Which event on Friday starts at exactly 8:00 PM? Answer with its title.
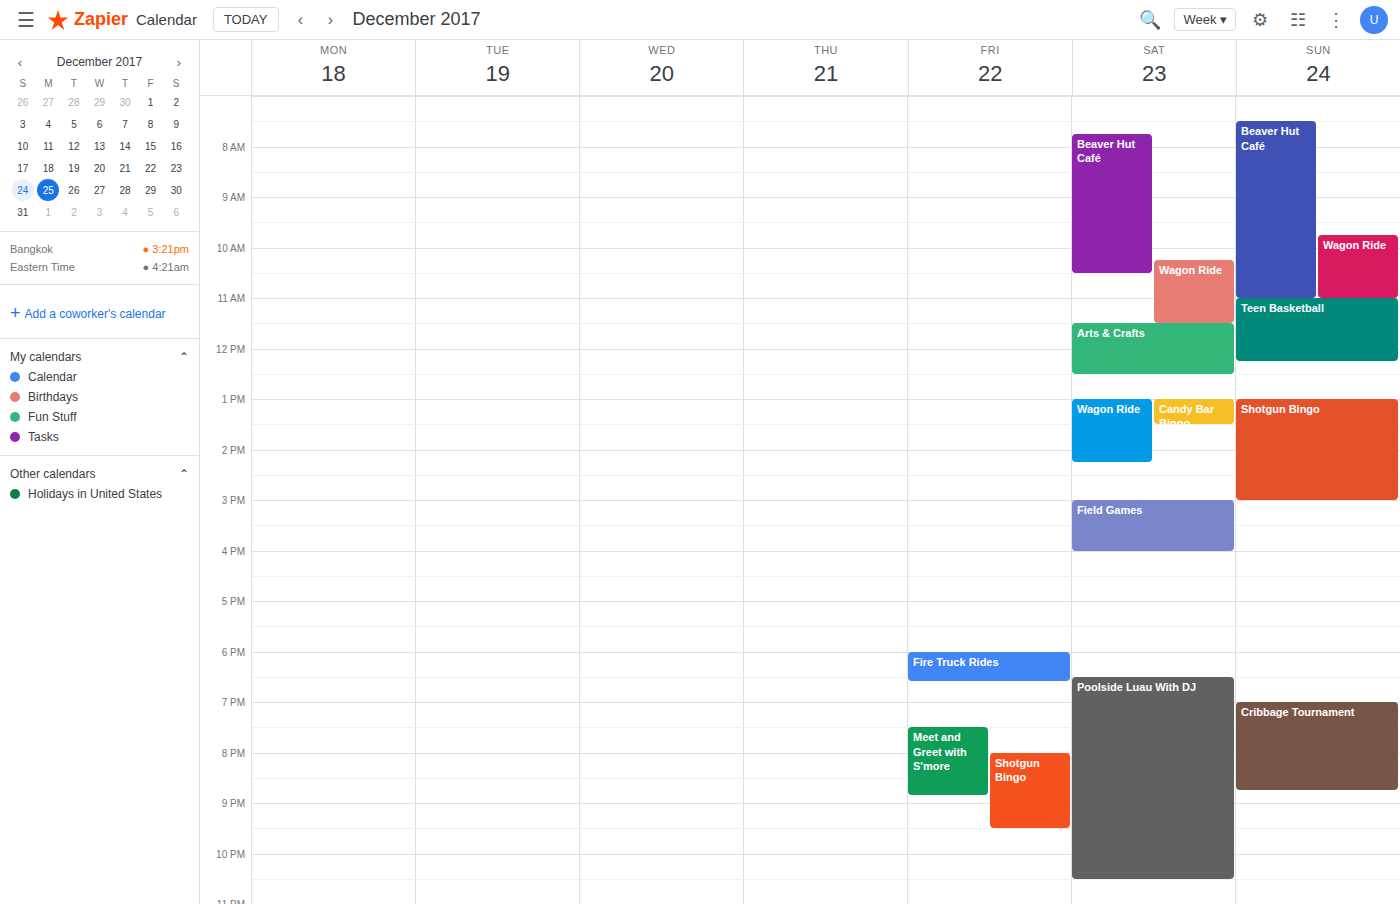
"Shotgun Bingo"